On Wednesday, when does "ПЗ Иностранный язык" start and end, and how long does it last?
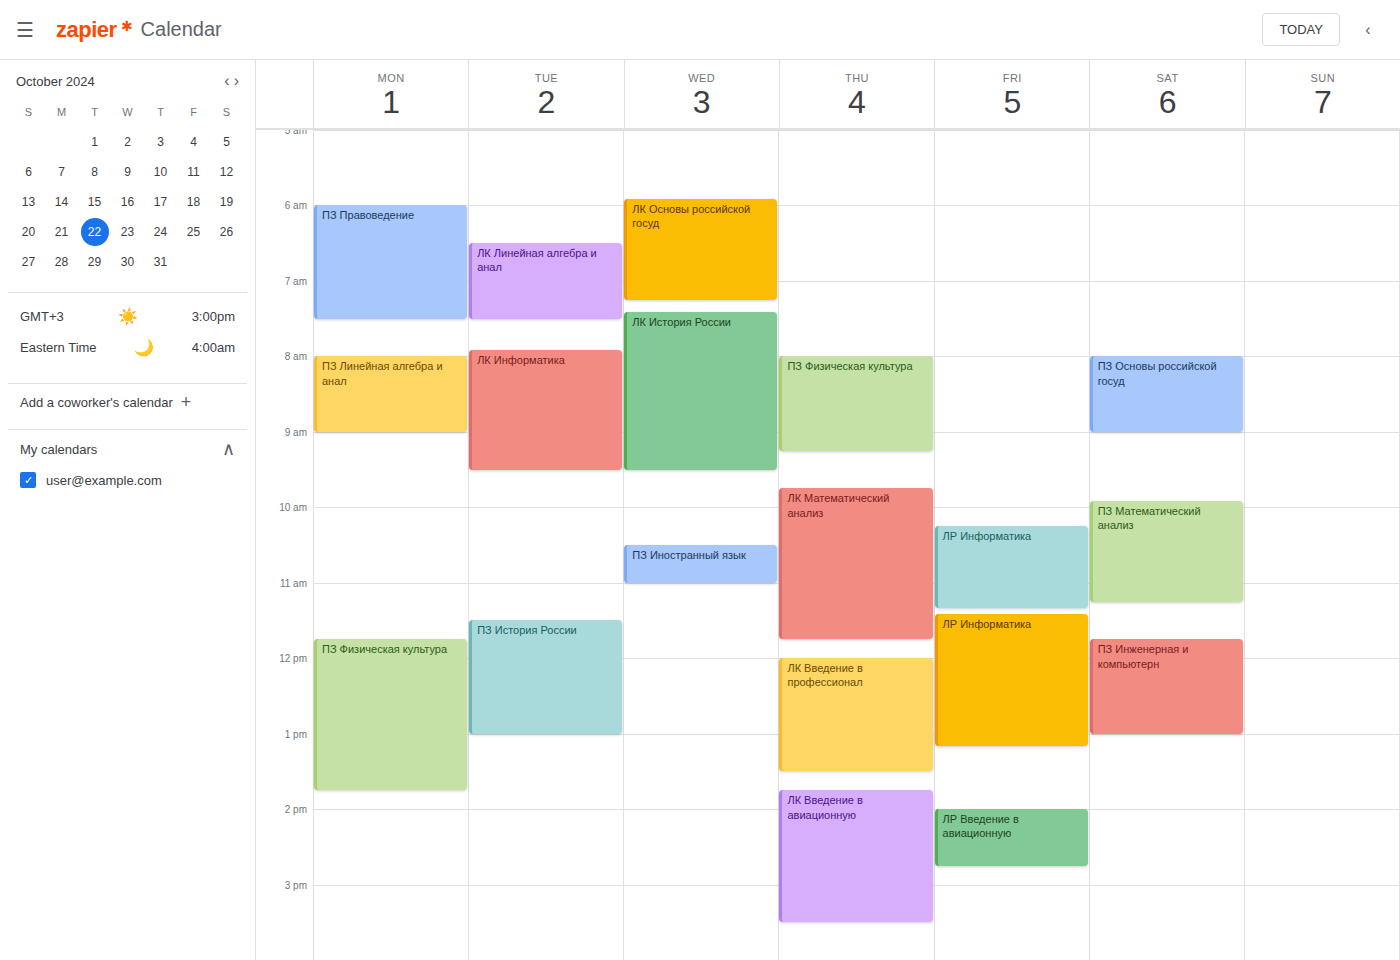
10:30 AM to 11:00 AM, 30 minutes